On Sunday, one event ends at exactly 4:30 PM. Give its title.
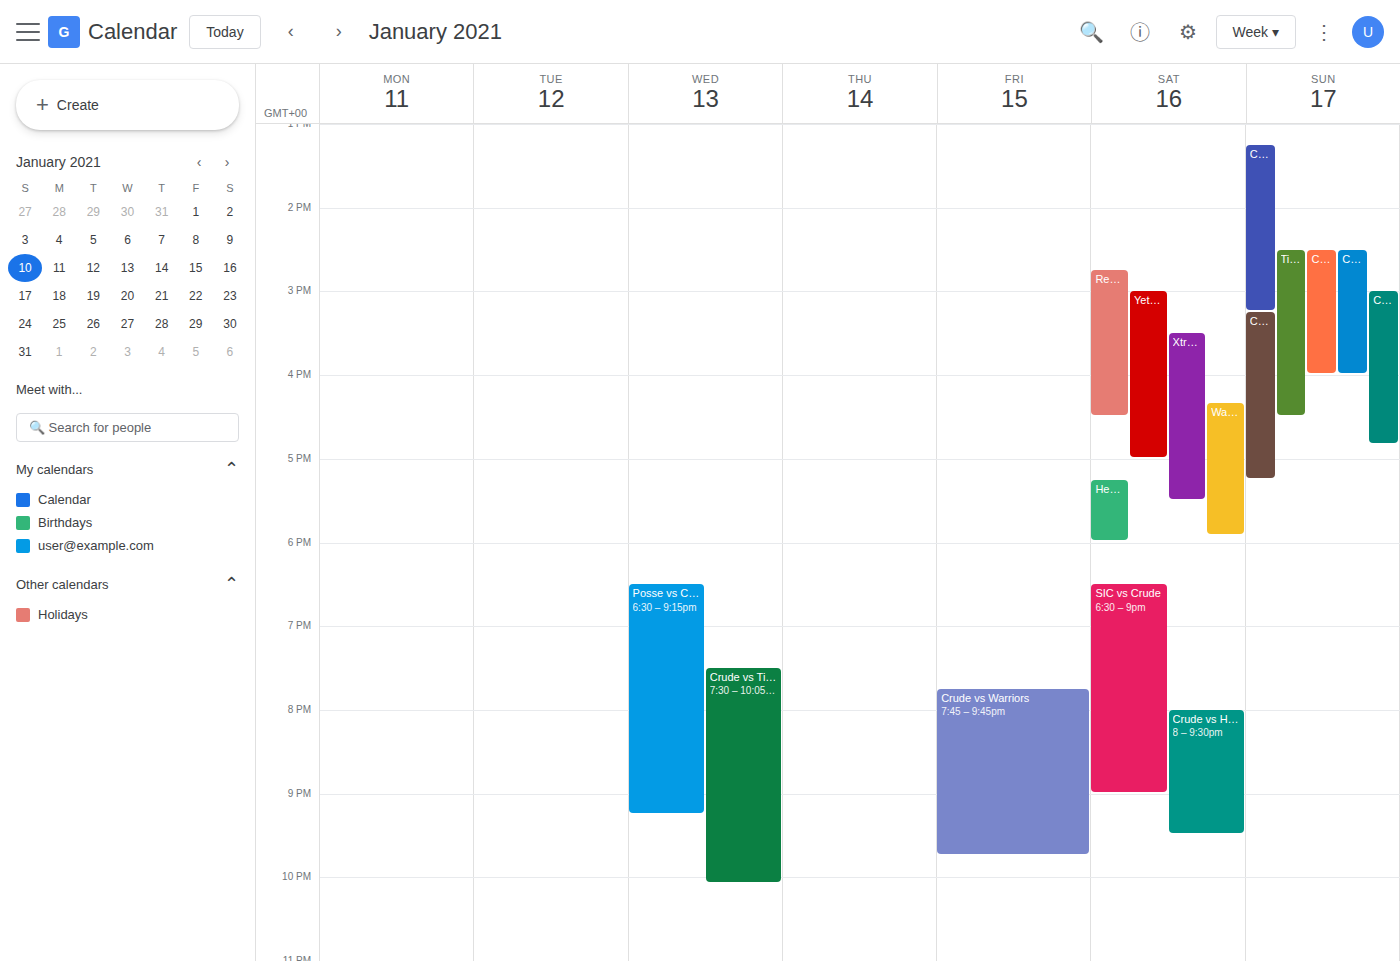
"Titans vs Crude"